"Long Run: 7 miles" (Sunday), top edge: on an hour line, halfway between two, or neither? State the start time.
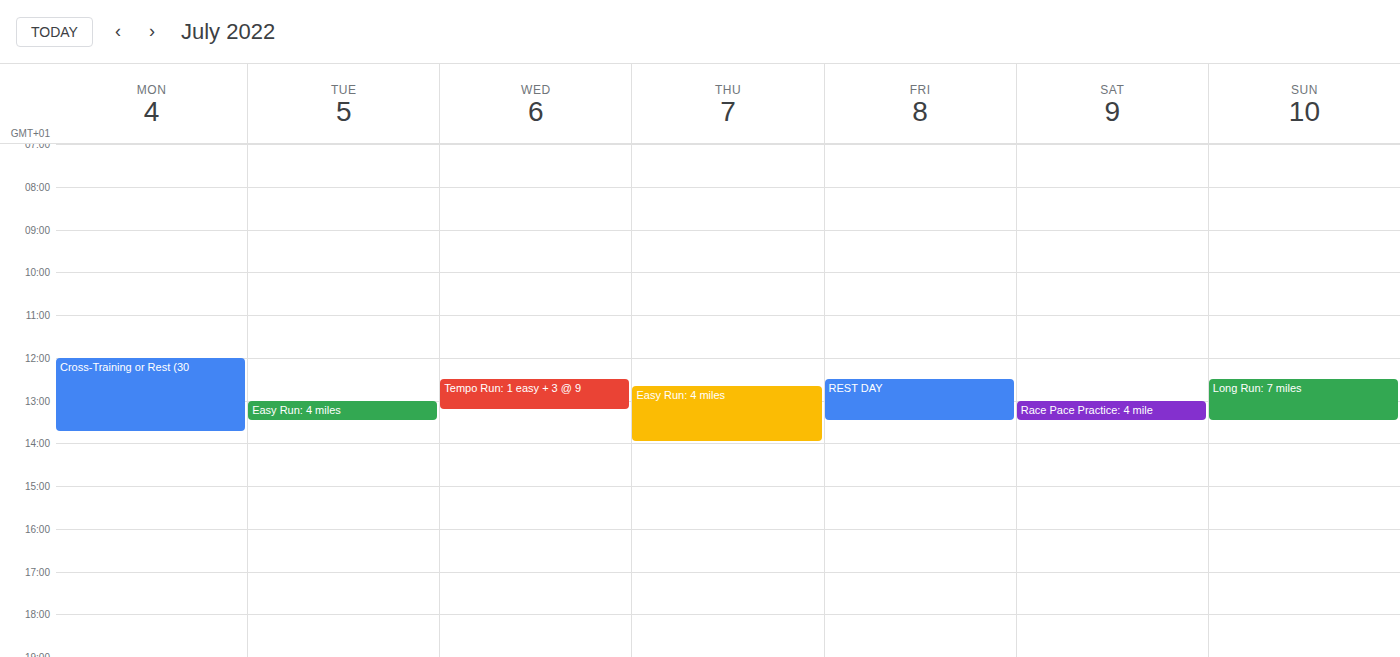
12:30 PM -- halfway between the 12 PM and 1 PM lines.